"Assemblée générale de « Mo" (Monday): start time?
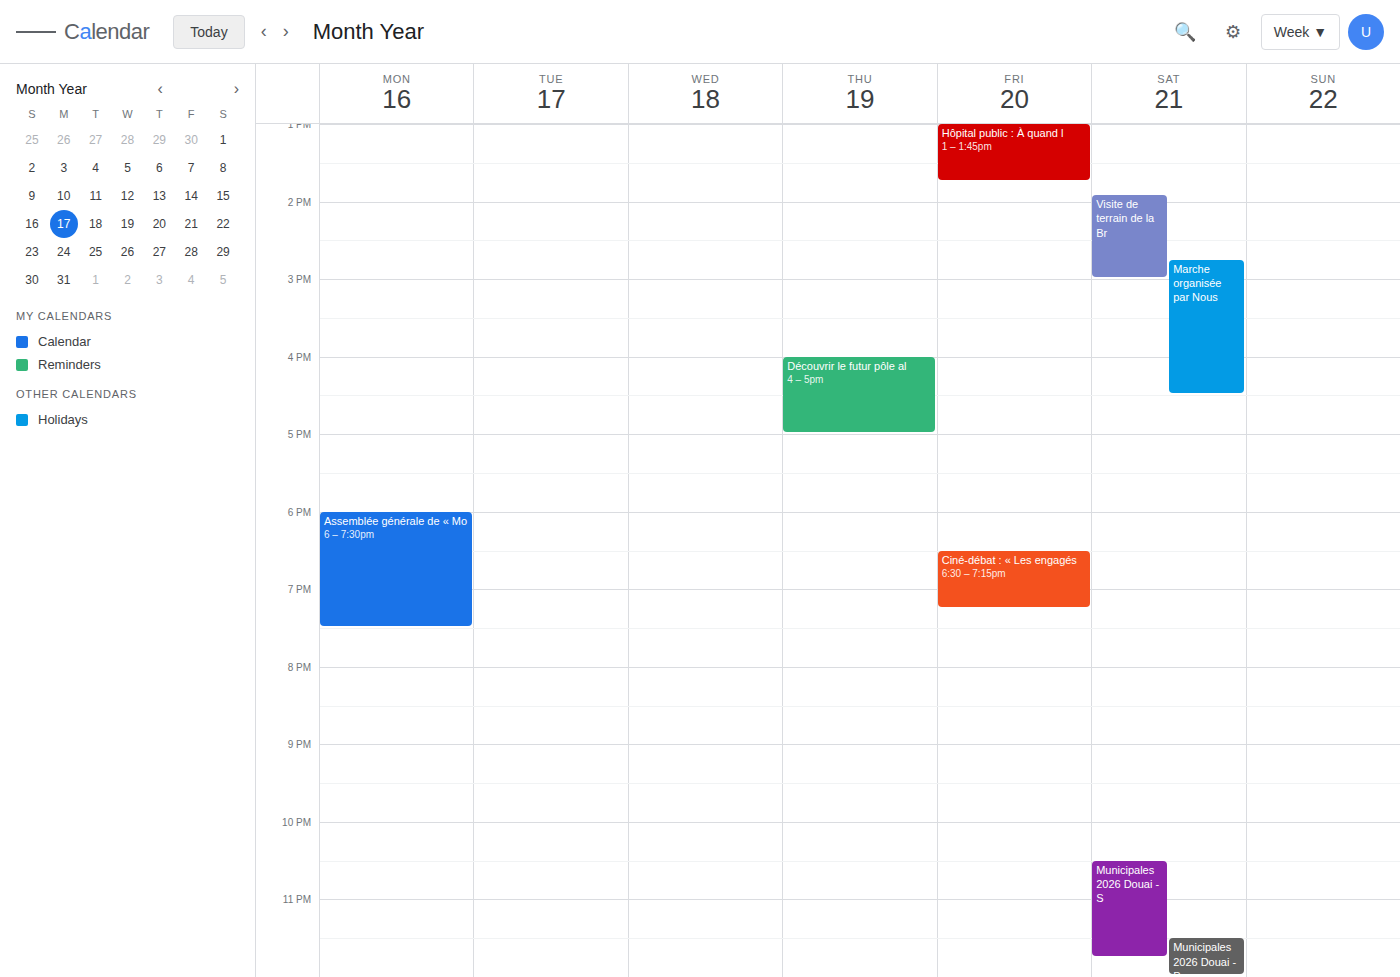
6:00 PM